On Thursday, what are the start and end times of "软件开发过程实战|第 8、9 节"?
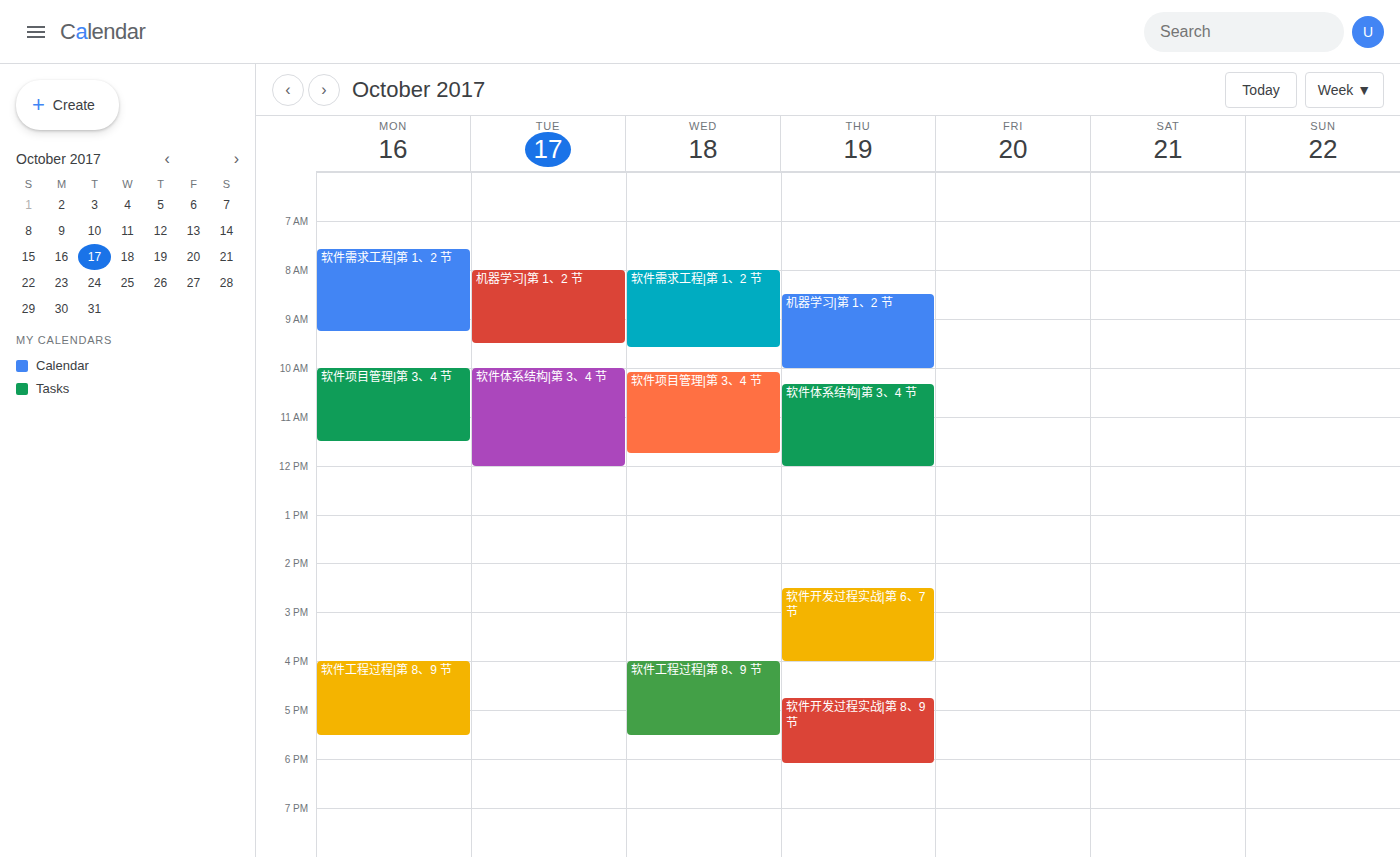
4:45 PM to 6:05 PM